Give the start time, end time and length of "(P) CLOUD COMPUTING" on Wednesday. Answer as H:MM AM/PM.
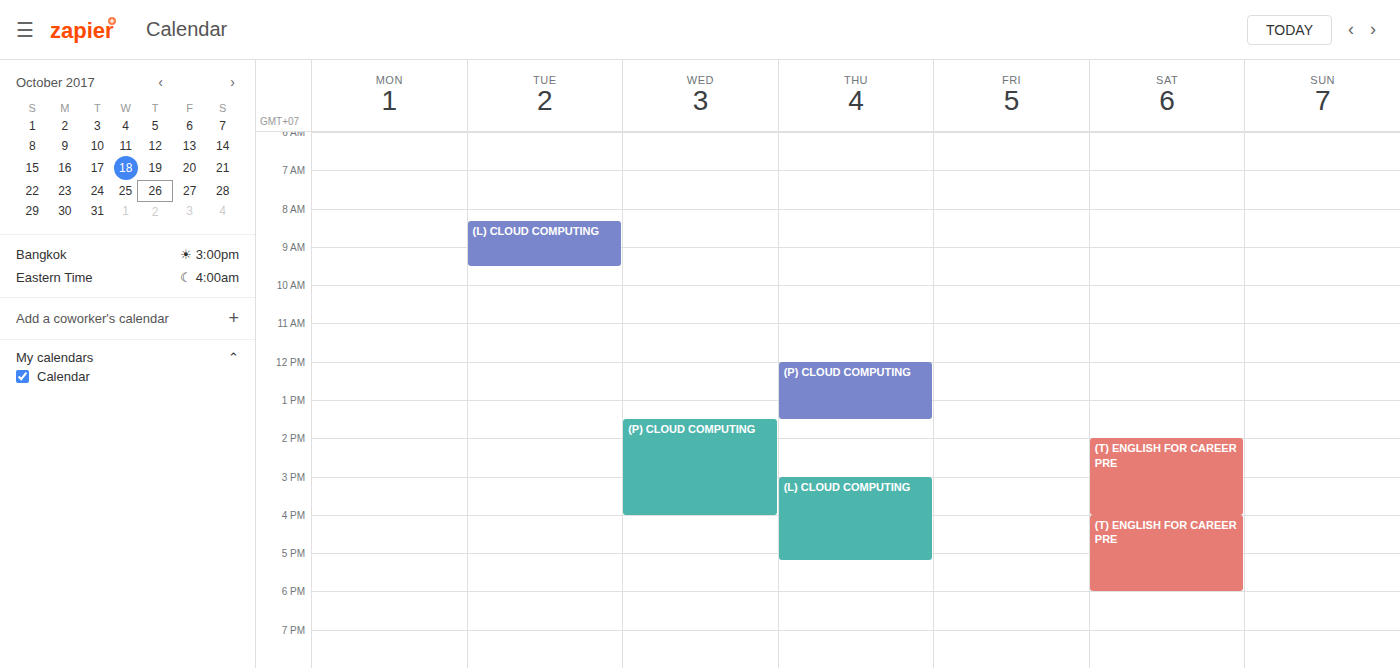
1:30 PM to 4:00 PM, 2 hours 30 minutes